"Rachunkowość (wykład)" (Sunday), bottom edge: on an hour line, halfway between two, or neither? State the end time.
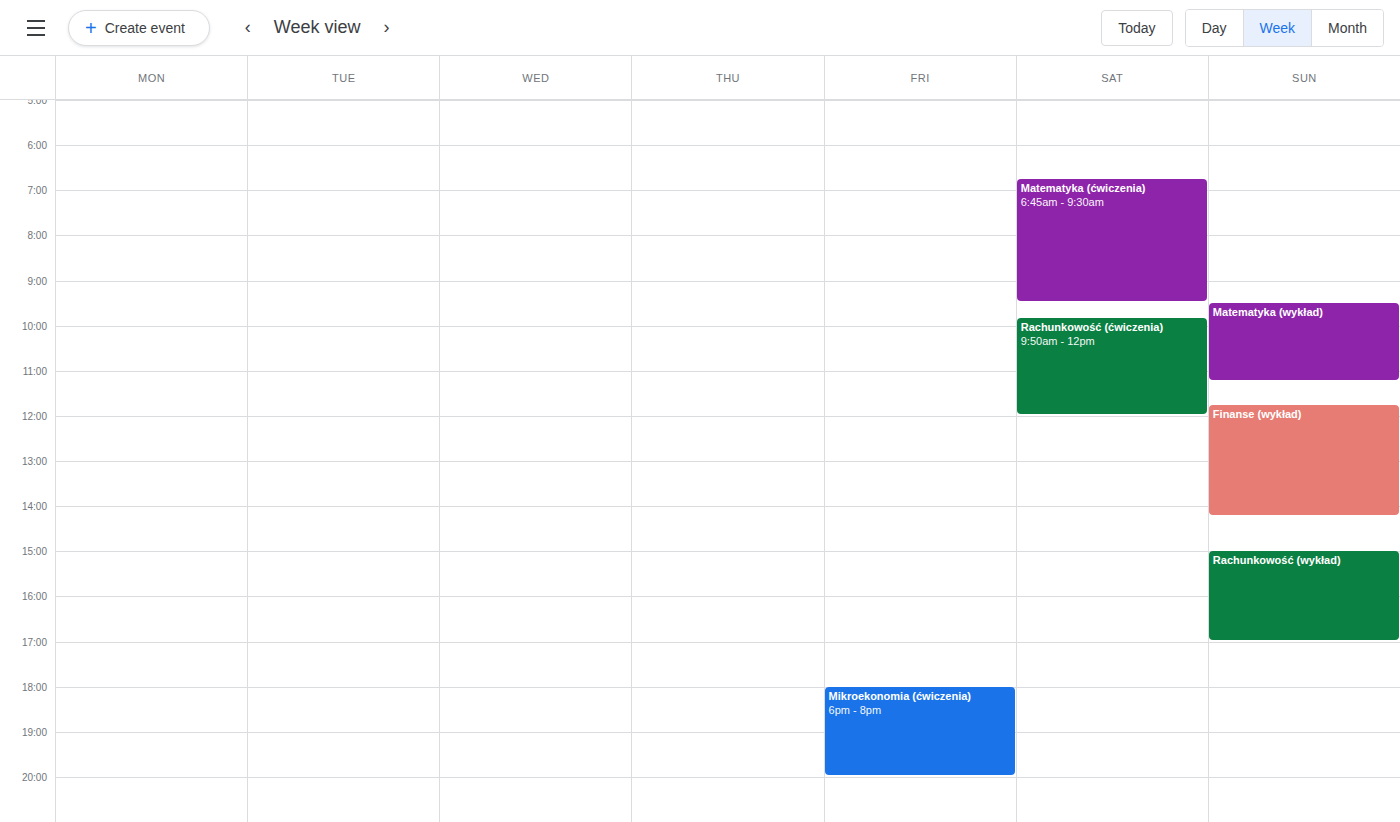
17:00 -- exactly on the 17:00 line.